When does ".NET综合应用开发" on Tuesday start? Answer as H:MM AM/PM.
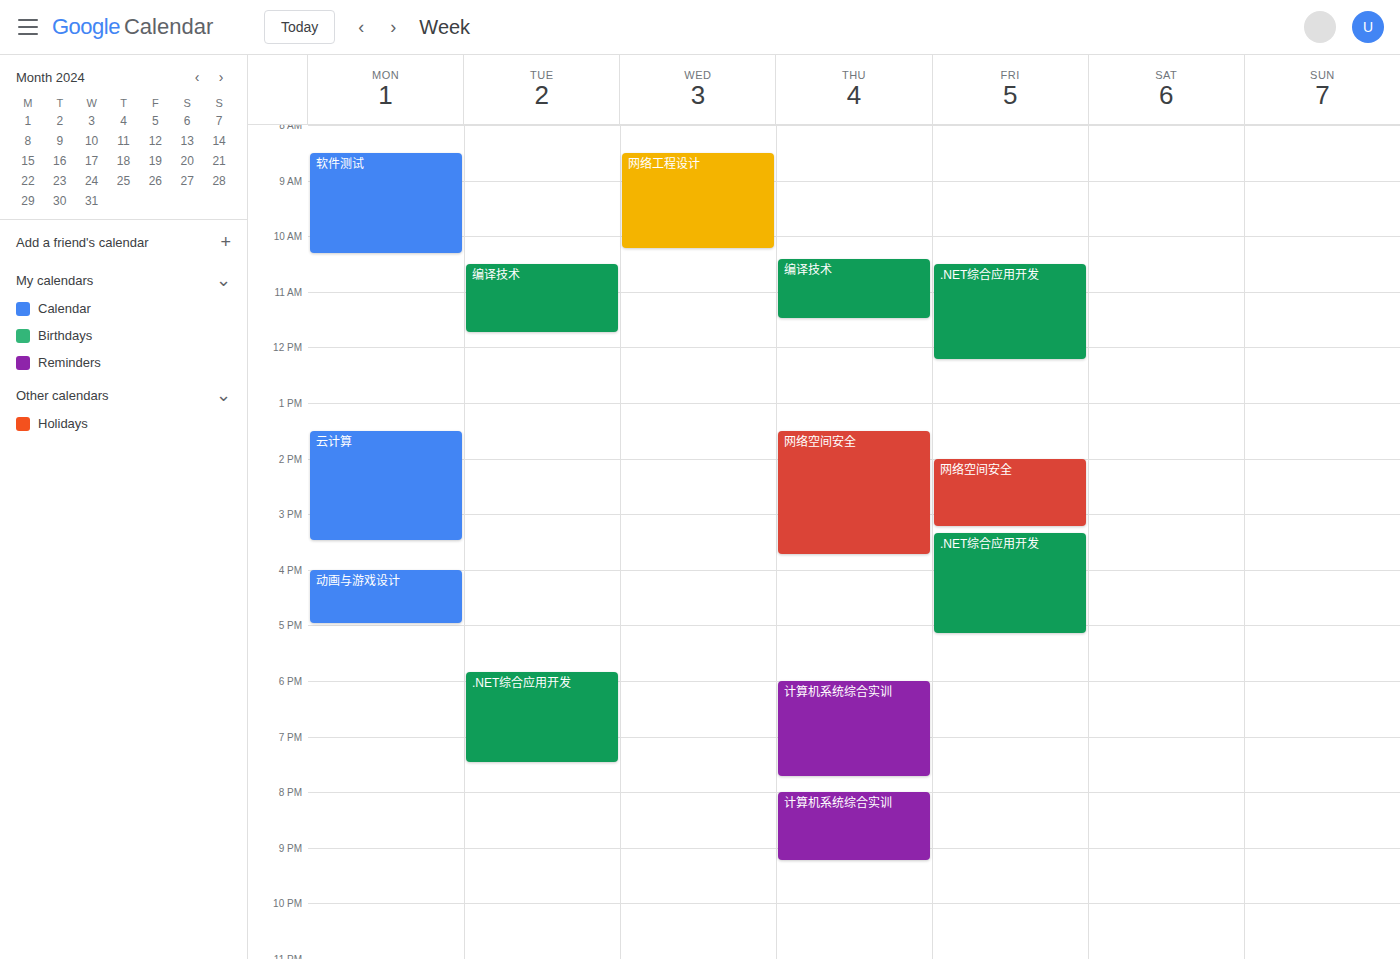
5:50 PM